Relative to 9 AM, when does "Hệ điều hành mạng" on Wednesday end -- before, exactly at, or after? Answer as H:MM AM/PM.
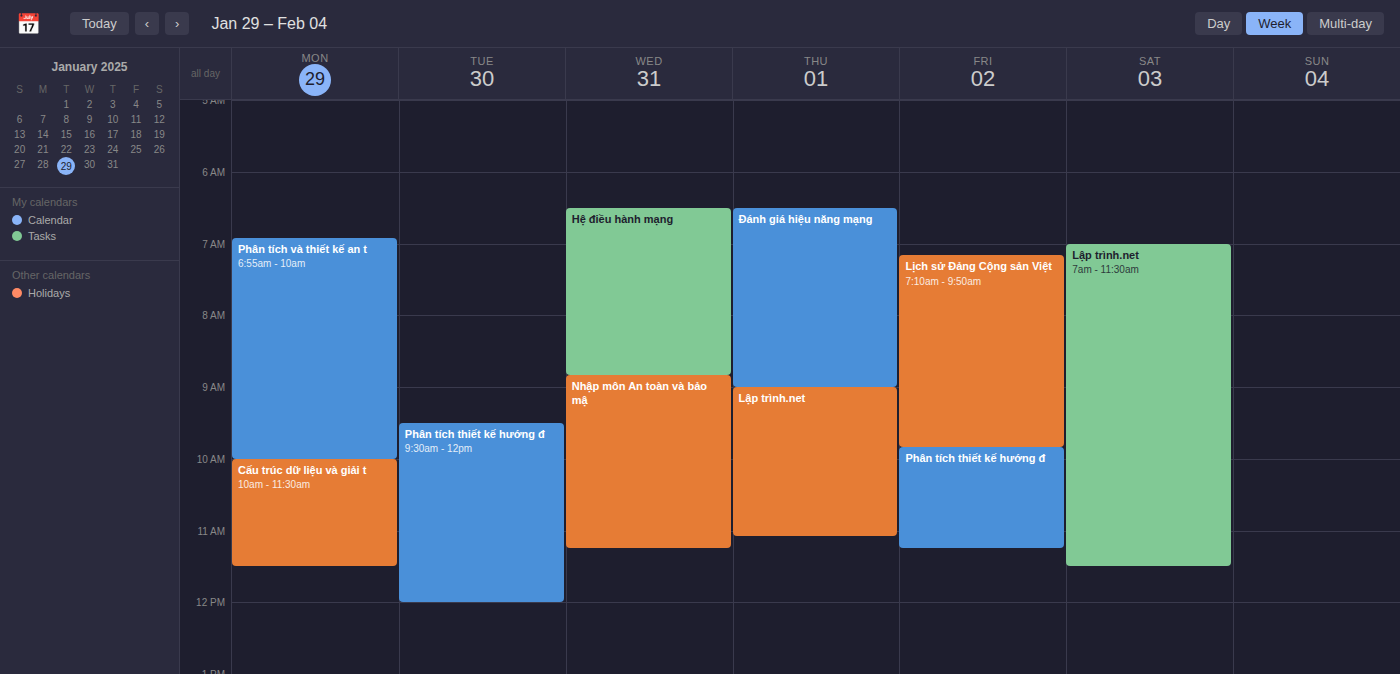
8:50 AM -- before 9 AM, 10 minutes above the 9 AM line.